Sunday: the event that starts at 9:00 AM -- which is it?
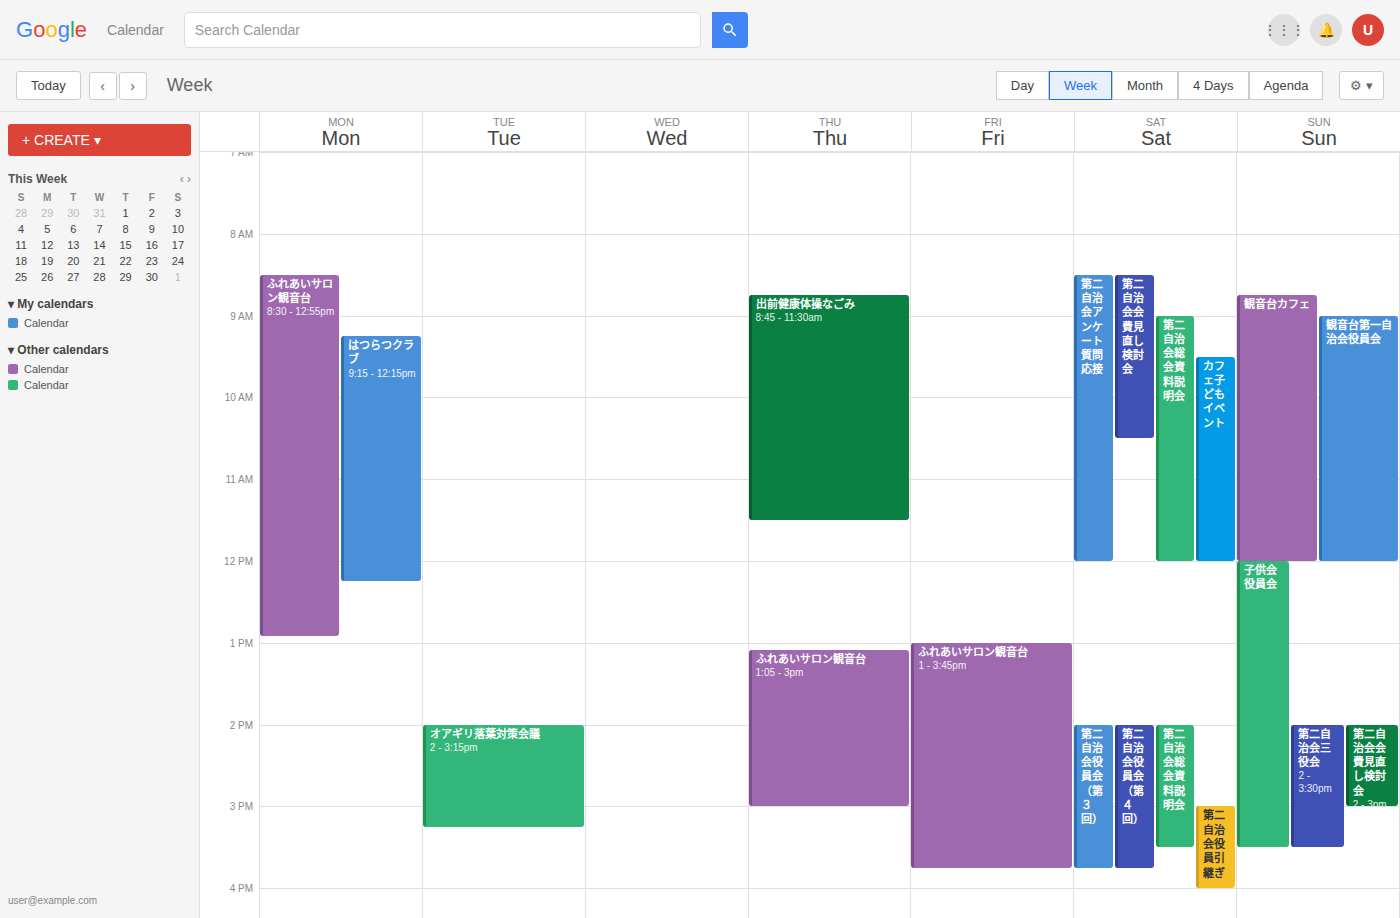
"観音台第一自治会役員会"